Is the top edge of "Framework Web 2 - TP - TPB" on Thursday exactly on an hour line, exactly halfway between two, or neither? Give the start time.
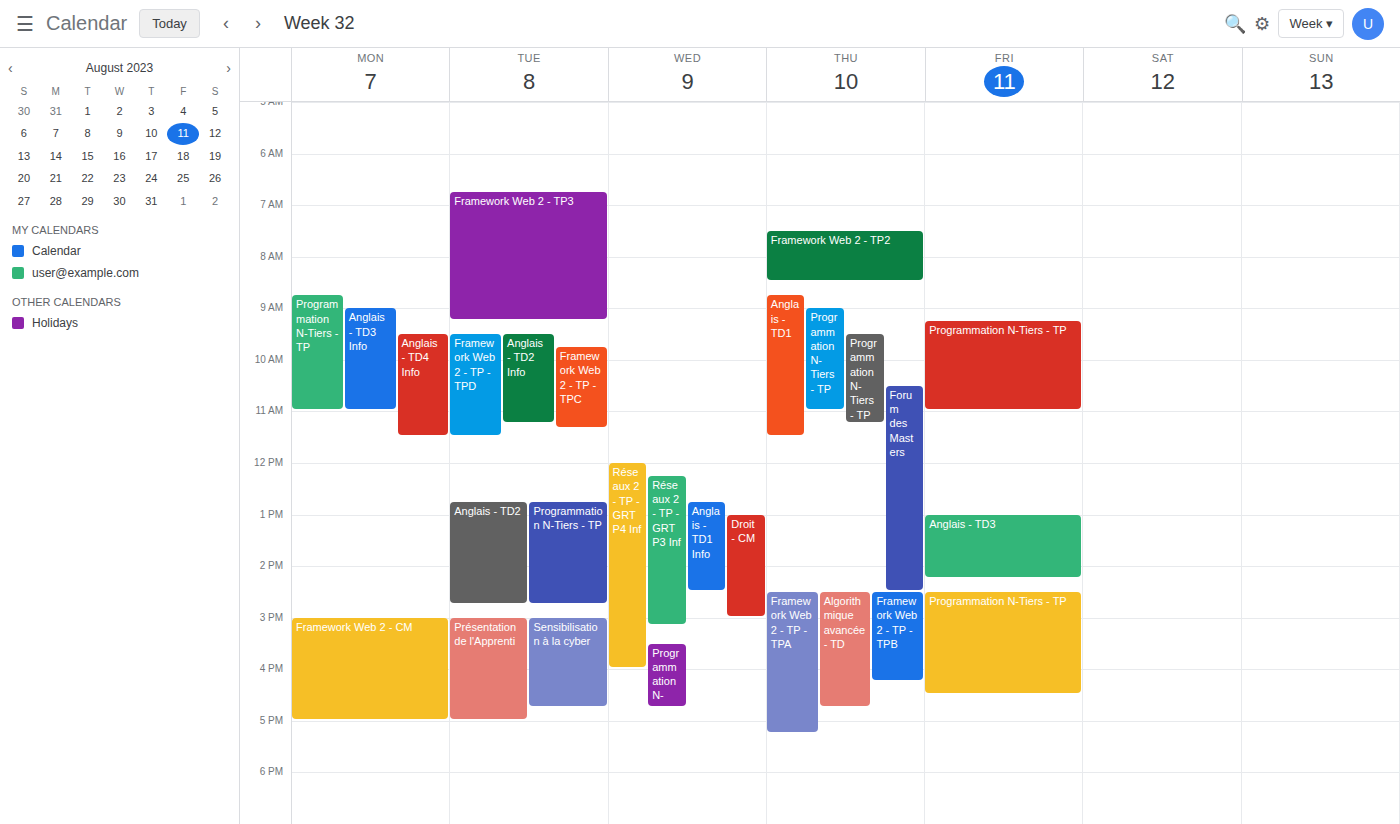
2:30 PM -- halfway between the 2 PM and 3 PM lines.